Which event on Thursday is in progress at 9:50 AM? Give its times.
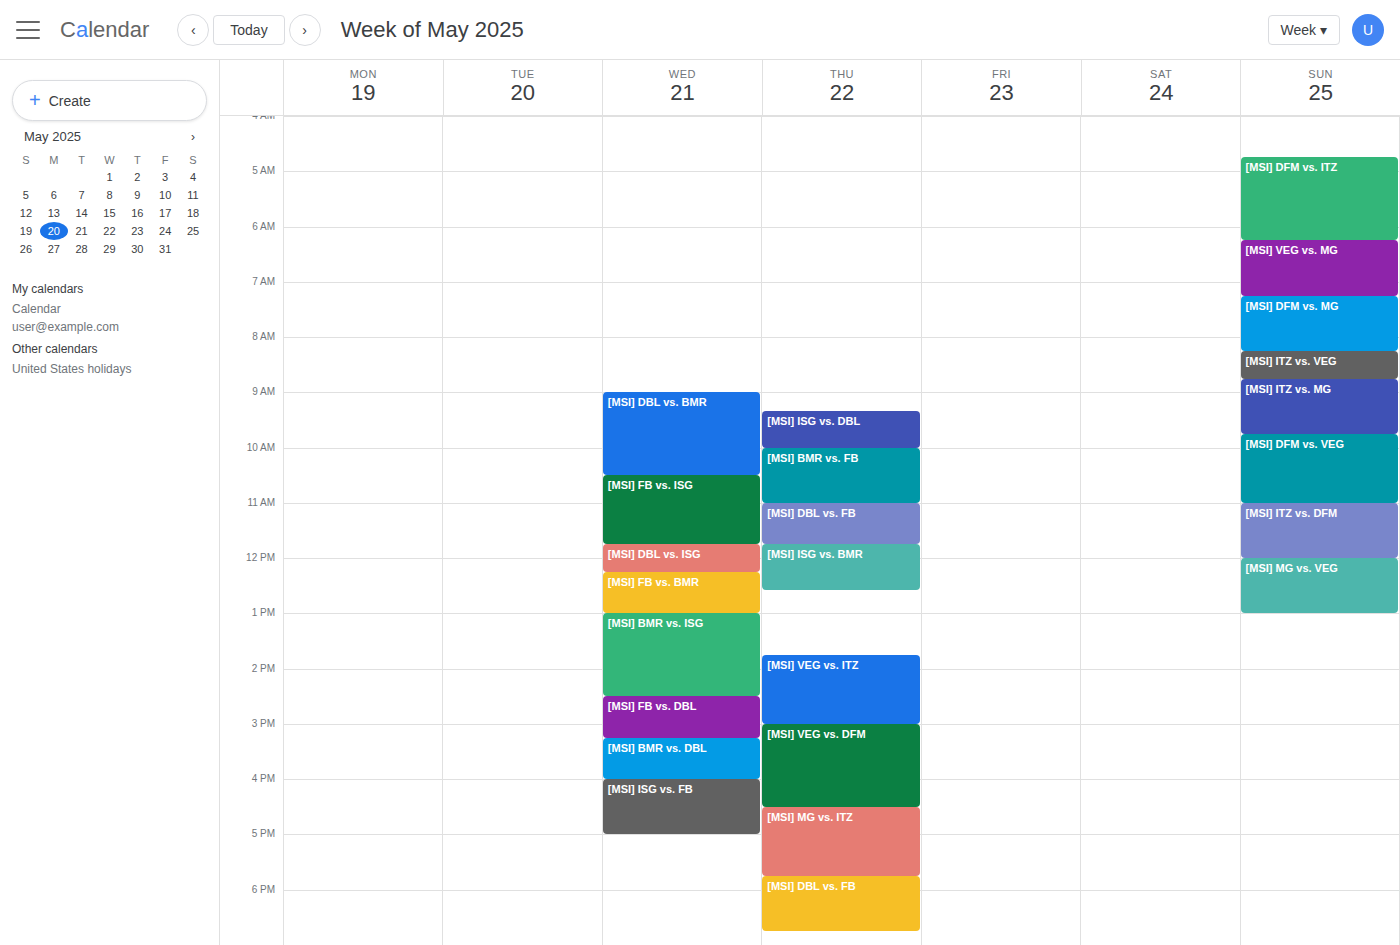
"[MSI] ISG vs. DBL", 9:20 AM to 10:00 AM